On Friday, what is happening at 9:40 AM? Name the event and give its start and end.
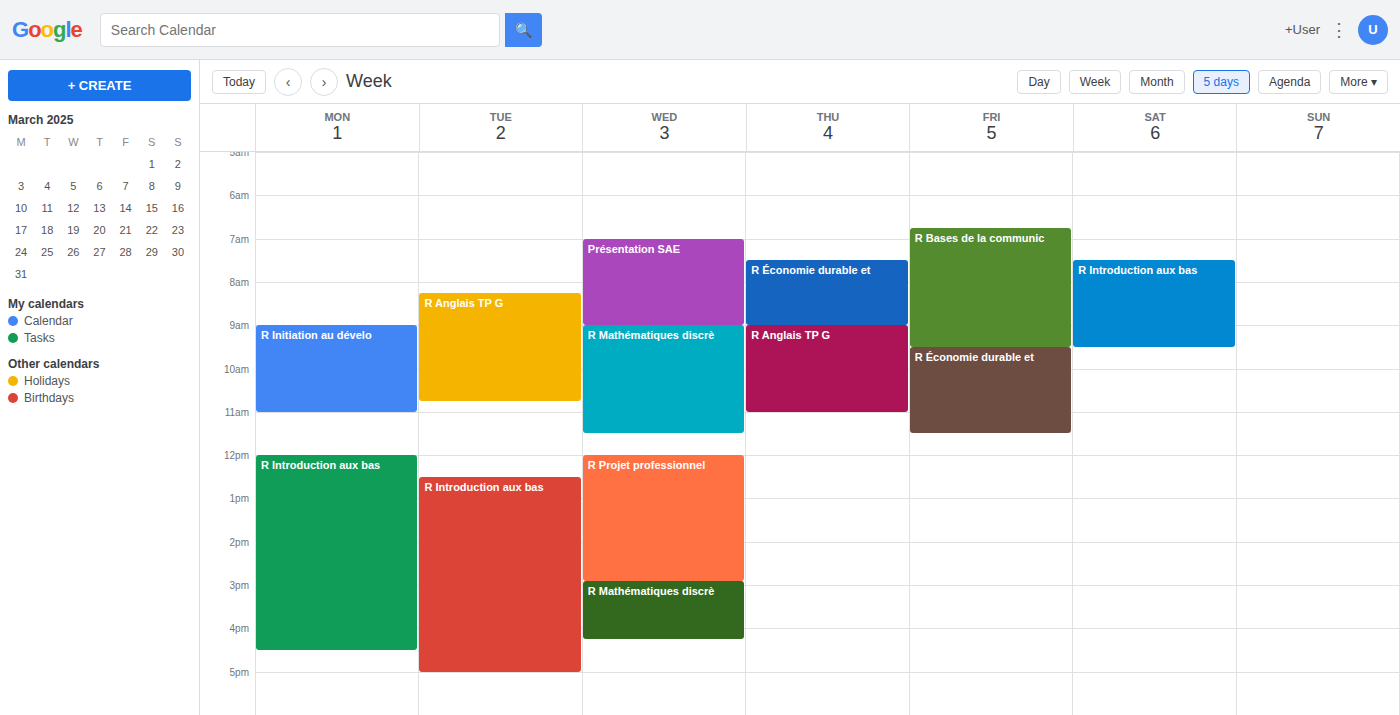
"R Économie durable et", 9:30 AM to 11:30 AM